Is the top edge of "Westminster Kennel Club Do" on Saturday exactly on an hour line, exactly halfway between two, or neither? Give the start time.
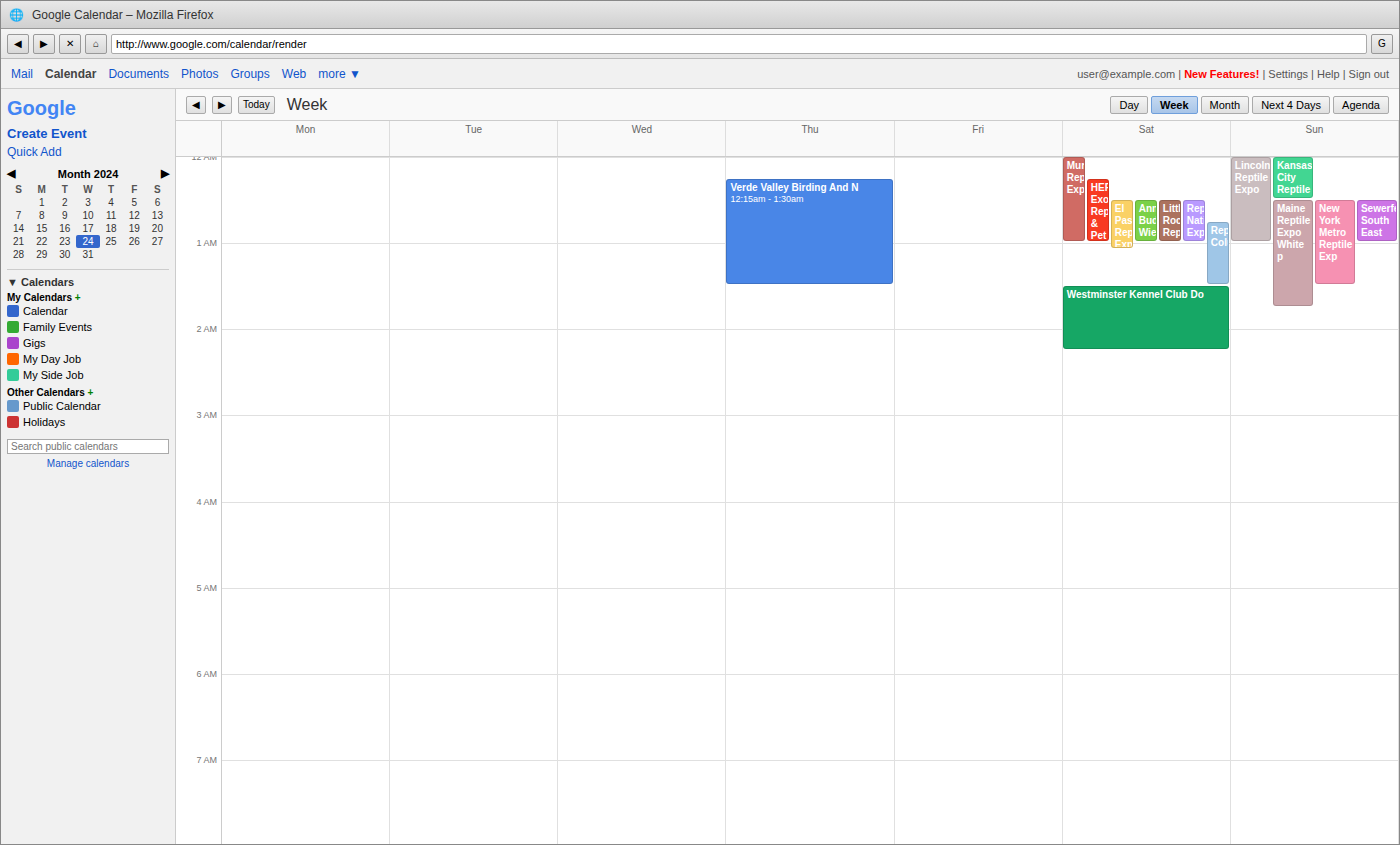
1:30 AM -- halfway between the 1 AM and 2 AM lines.